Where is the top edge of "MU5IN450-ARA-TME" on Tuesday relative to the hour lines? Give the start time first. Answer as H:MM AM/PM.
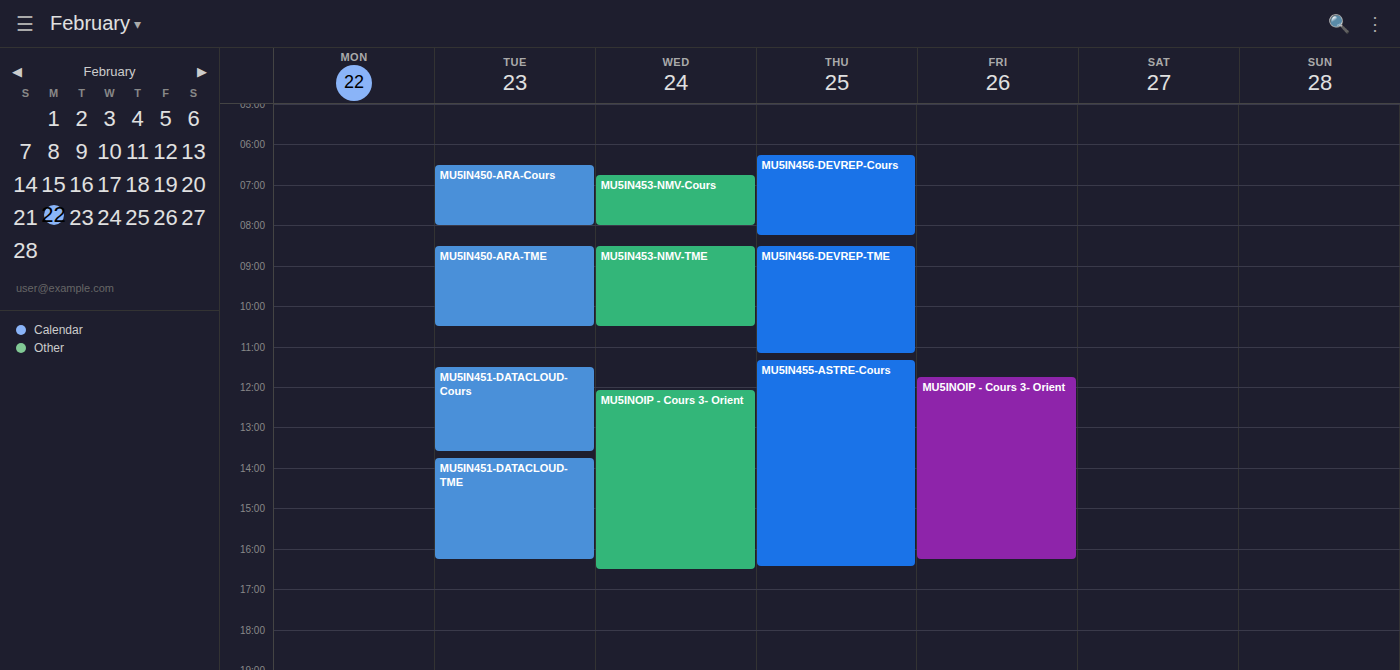
8:30 AM -- halfway between the 8 AM and 9 AM lines.